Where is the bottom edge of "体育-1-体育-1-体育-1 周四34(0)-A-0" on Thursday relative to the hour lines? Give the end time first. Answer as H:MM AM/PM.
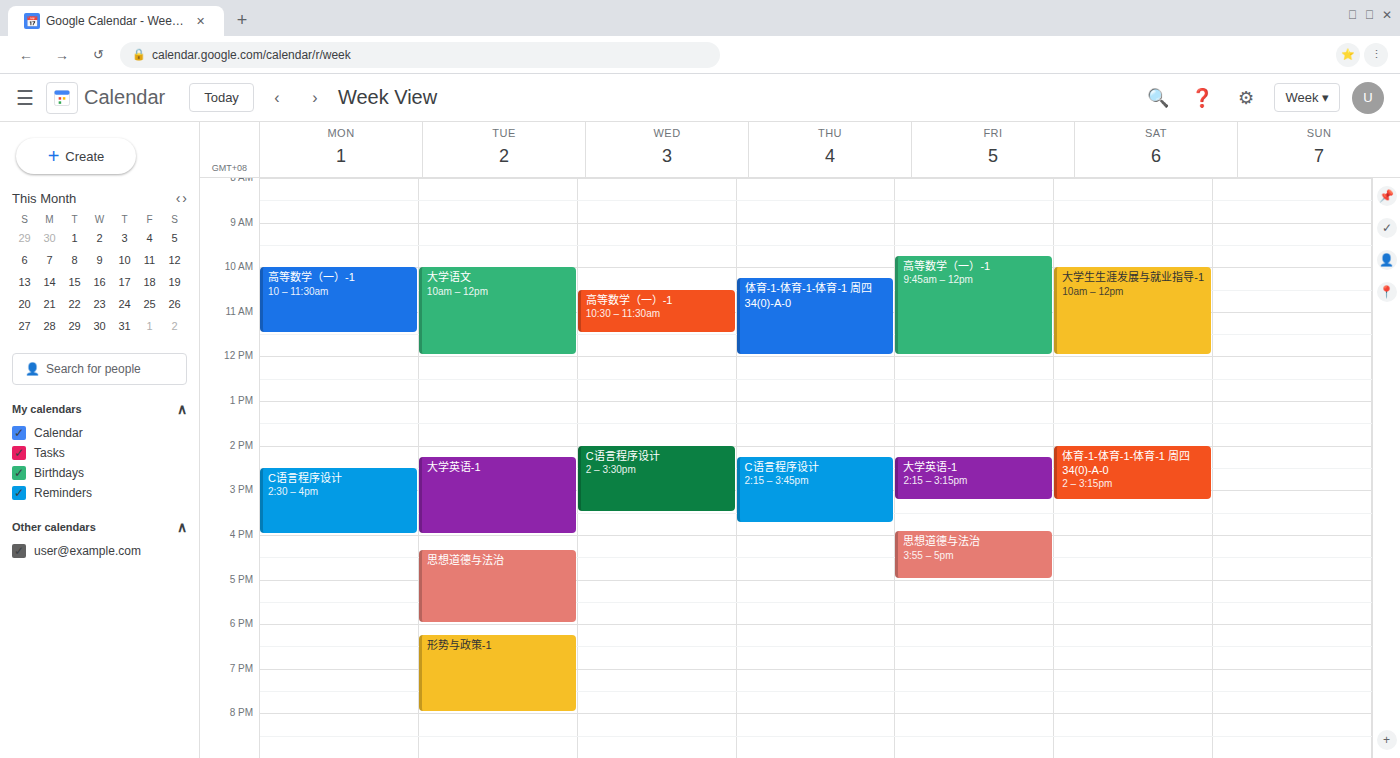
12:00 PM -- exactly on the 12 PM line.